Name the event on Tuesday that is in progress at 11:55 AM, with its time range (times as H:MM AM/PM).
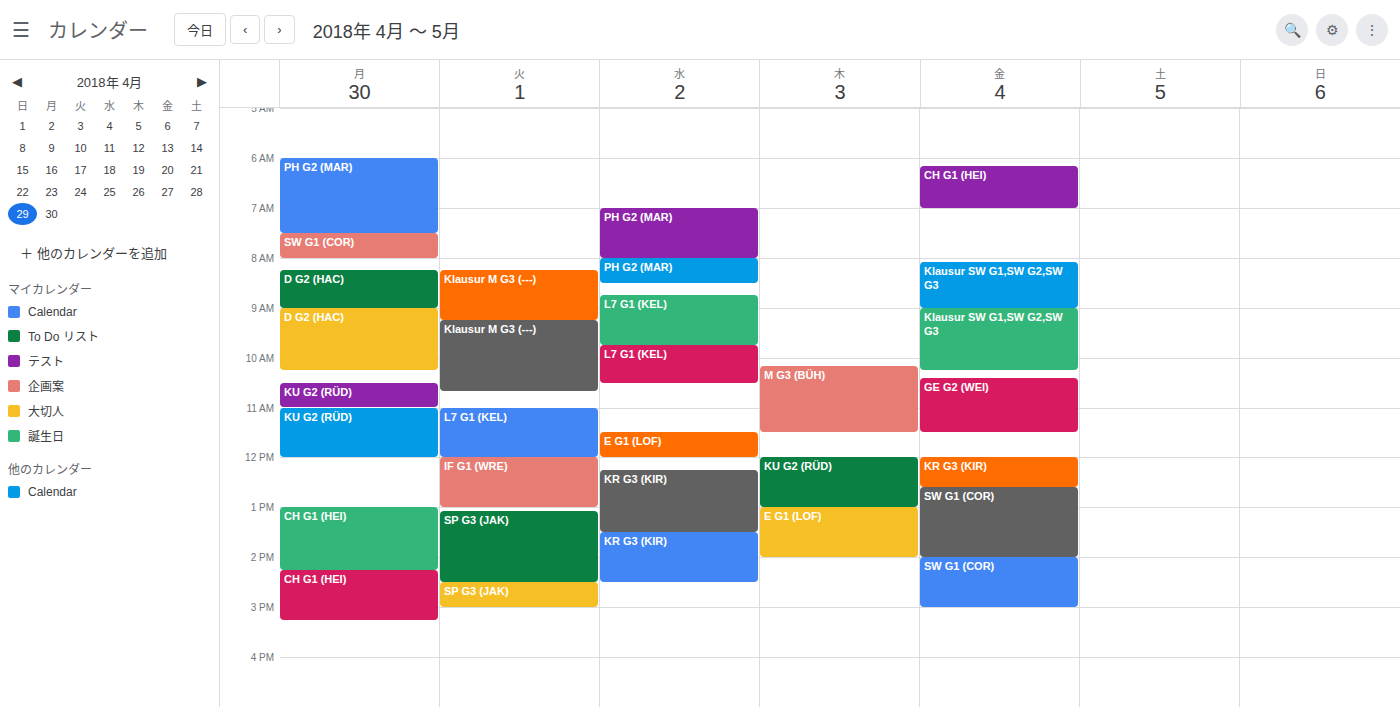
"L7 G1 (KEL)", 11:00 AM to 12:00 PM